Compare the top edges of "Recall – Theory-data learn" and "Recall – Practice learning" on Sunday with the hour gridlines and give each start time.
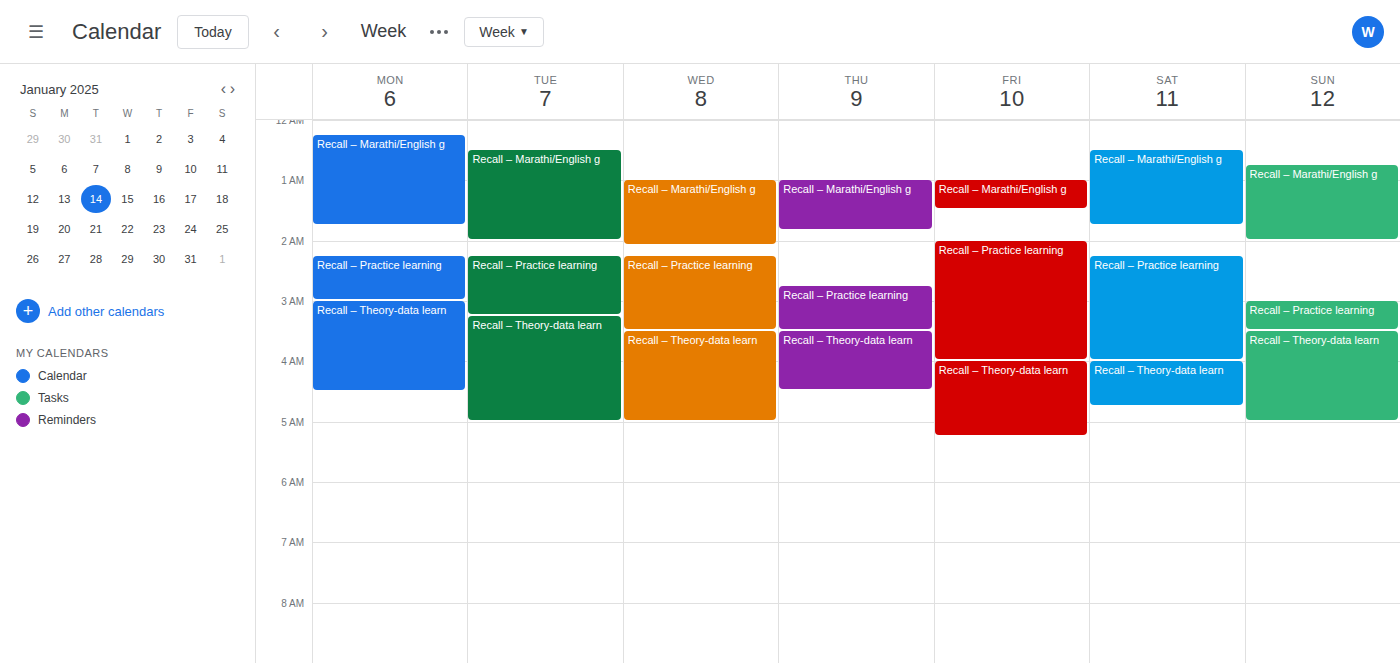
"Recall – Theory-data learn": 03:30, halfway between the 03:00 and 04:00 lines. "Recall – Practice learning": 03:00, exactly on the 03:00 line.